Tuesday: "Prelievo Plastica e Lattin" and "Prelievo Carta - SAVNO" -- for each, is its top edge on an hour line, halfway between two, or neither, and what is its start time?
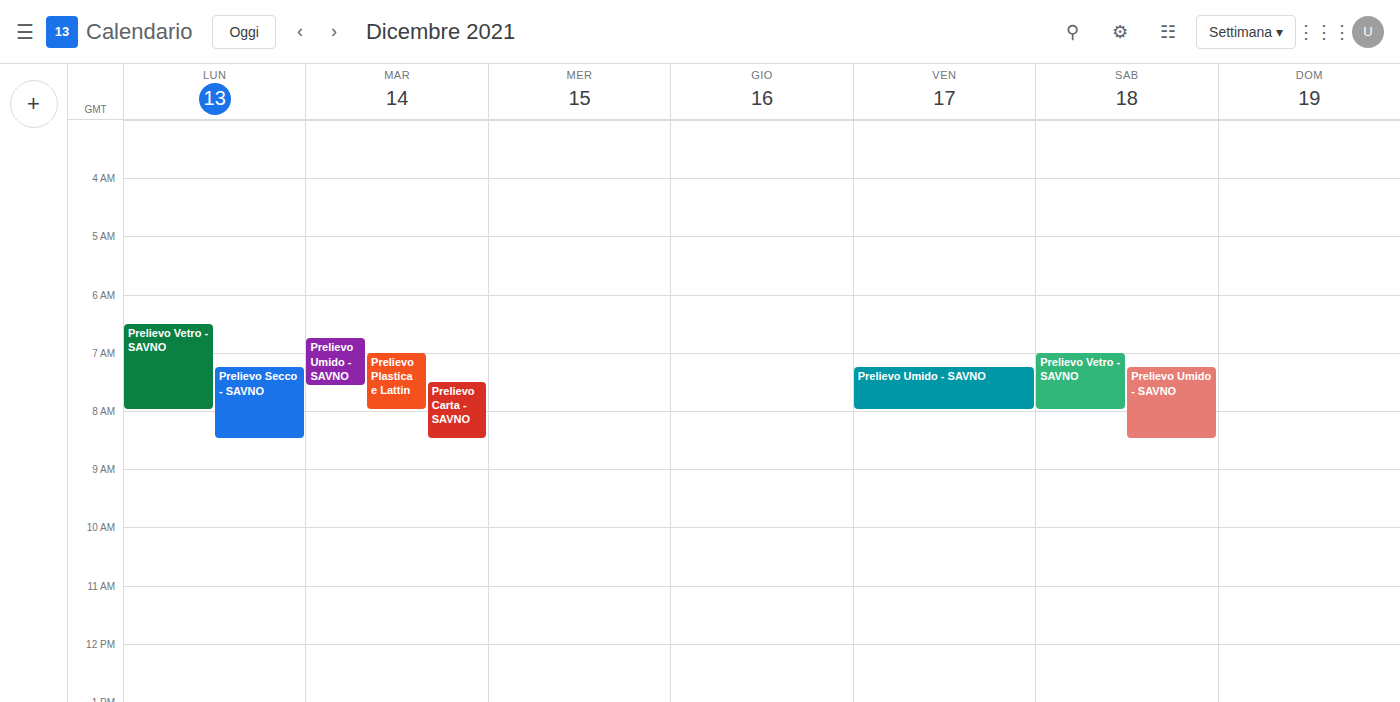
"Prelievo Plastica e Lattin": 7:00 AM, exactly on the 7 AM line. "Prelievo Carta - SAVNO": 7:30 AM, halfway between the 7 AM and 8 AM lines.